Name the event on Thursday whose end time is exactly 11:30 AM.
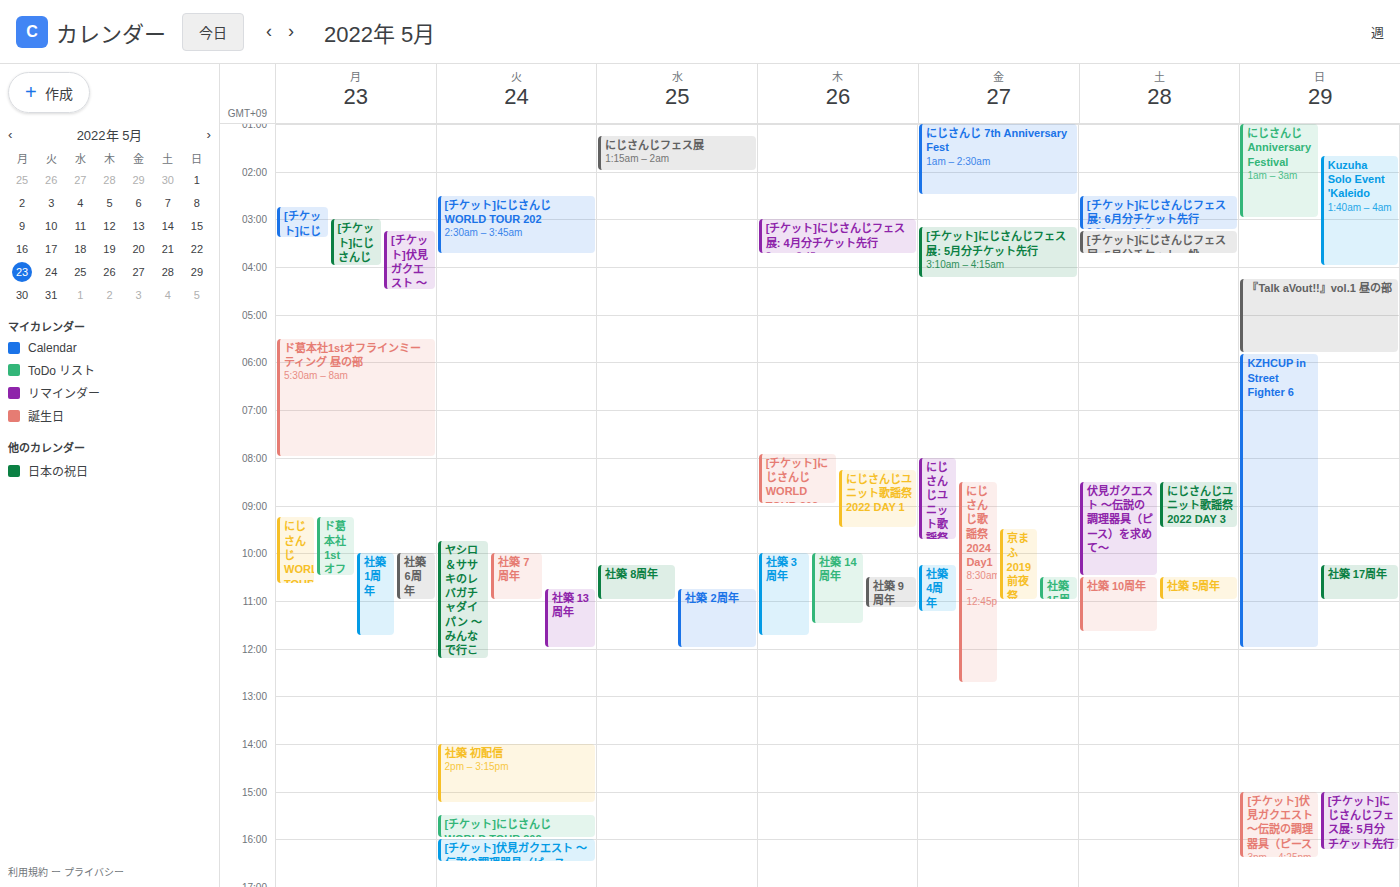
"社築 14周年"